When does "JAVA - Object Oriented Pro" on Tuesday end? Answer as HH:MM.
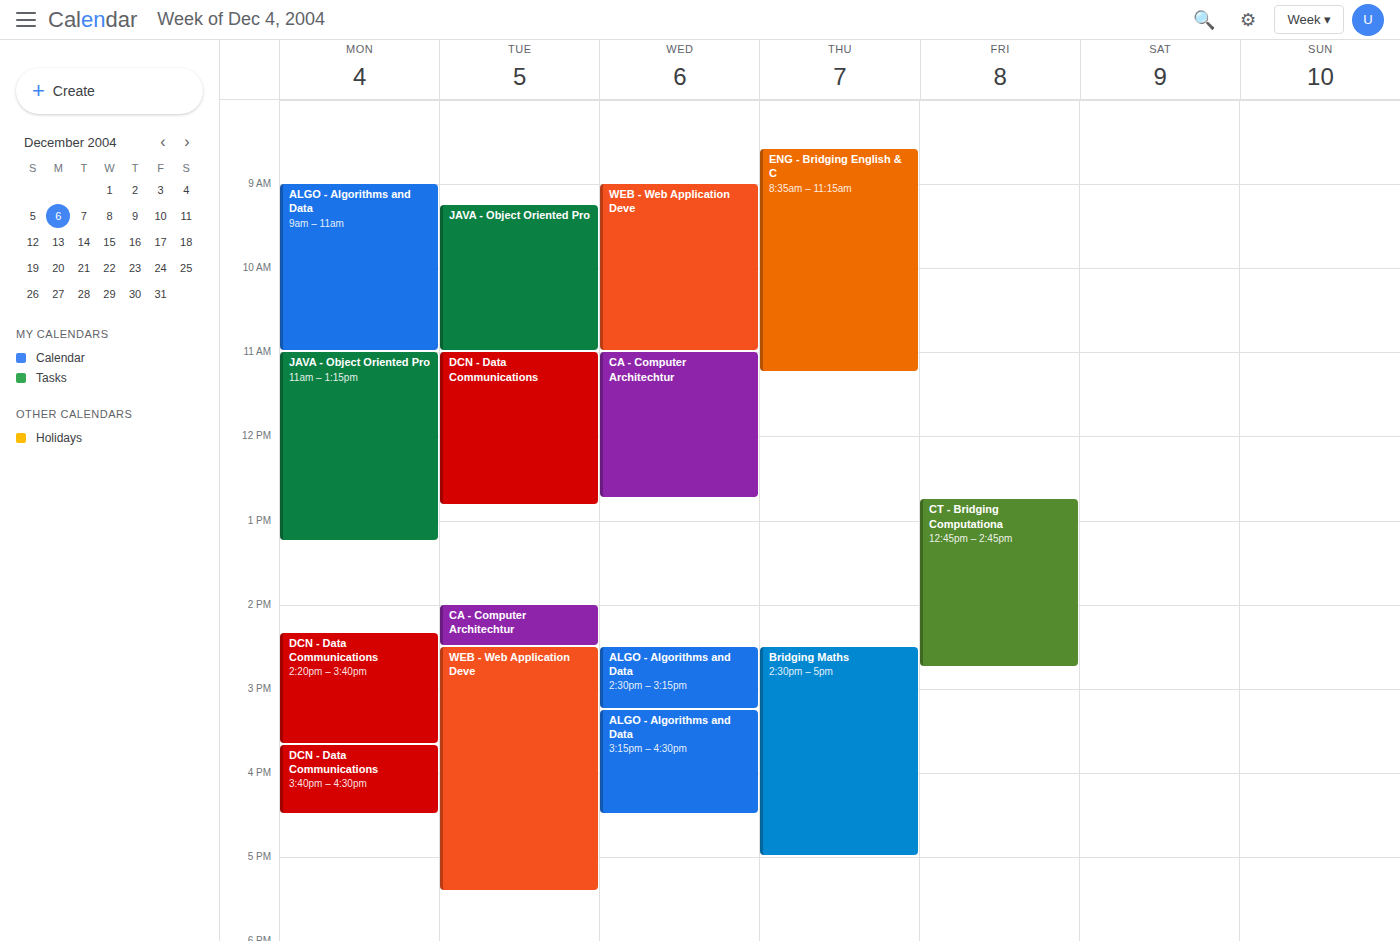
11:00